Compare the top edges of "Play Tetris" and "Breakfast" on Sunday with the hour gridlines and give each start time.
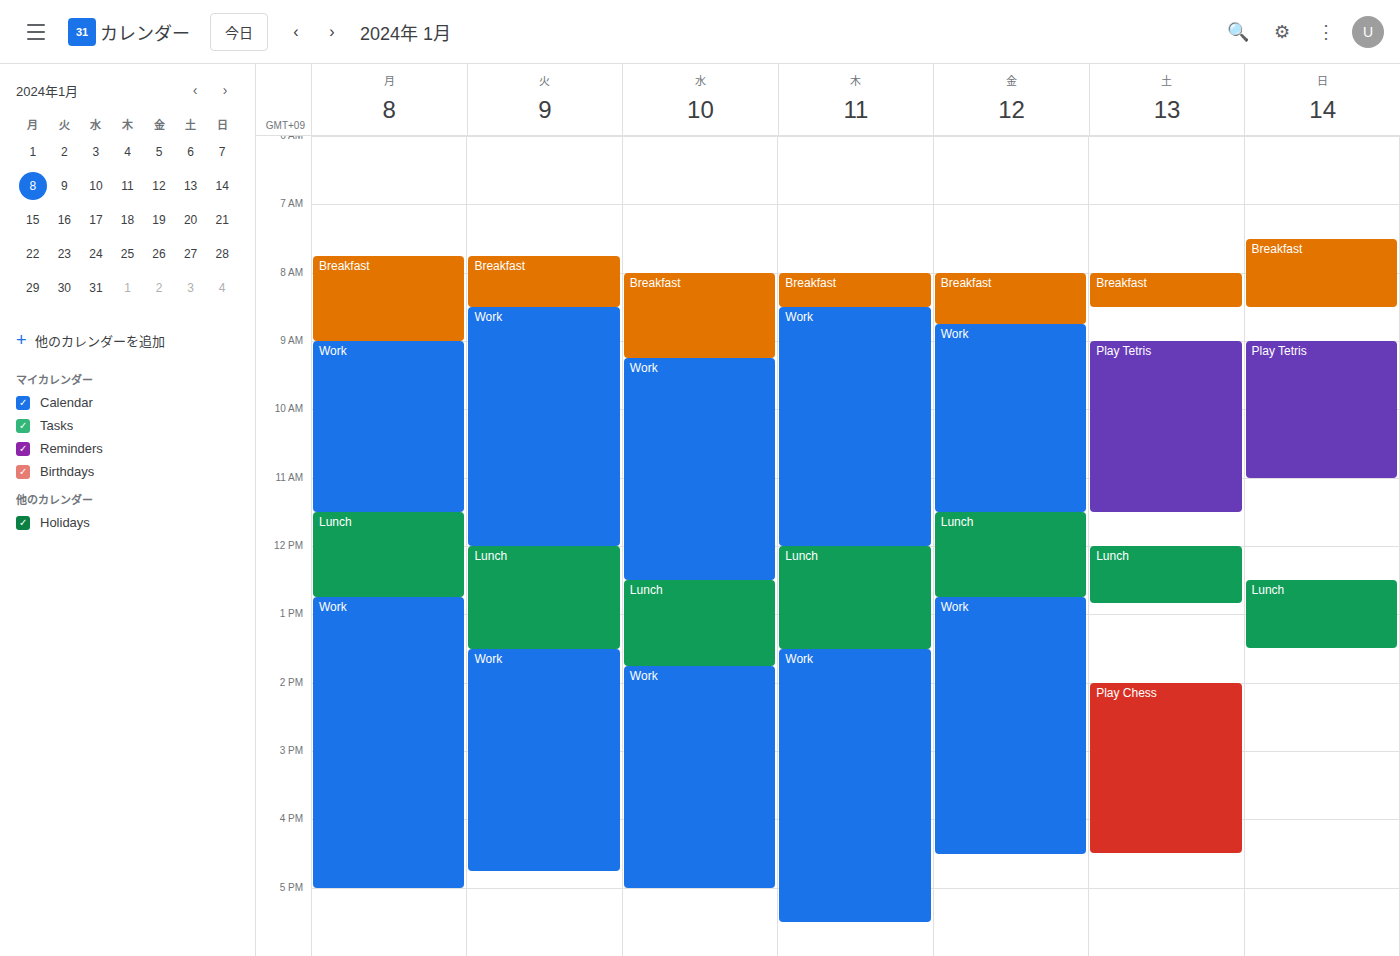
"Play Tetris": 9:00 AM, exactly on the 9 AM line. "Breakfast": 7:30 AM, halfway between the 7 AM and 8 AM lines.